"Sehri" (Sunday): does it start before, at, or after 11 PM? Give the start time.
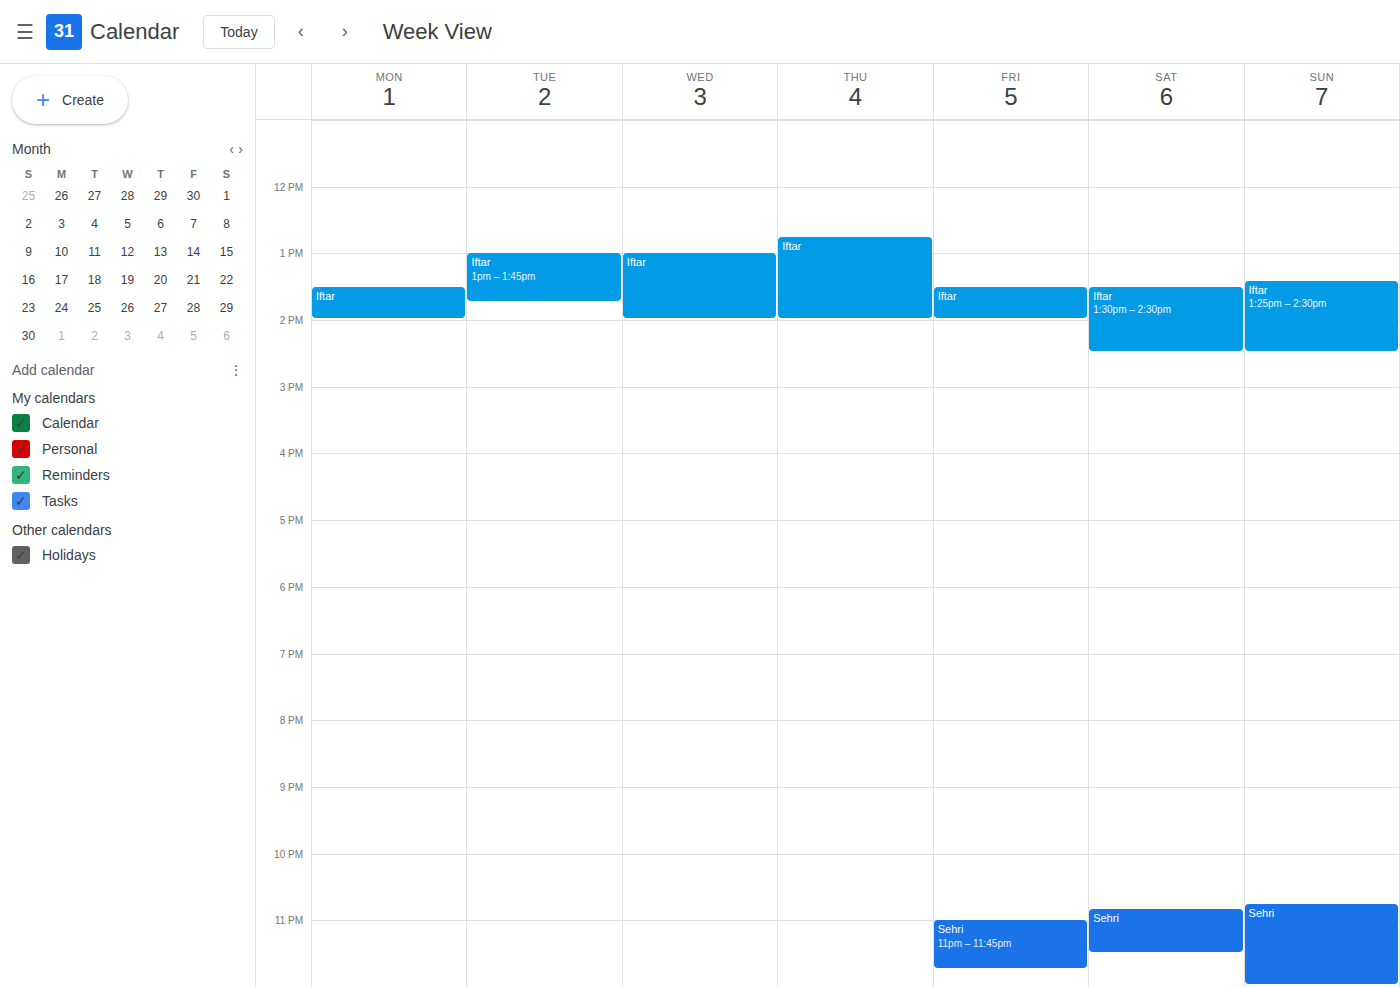
10:45 PM -- before 11 PM, 15 minutes above the 11 PM line.